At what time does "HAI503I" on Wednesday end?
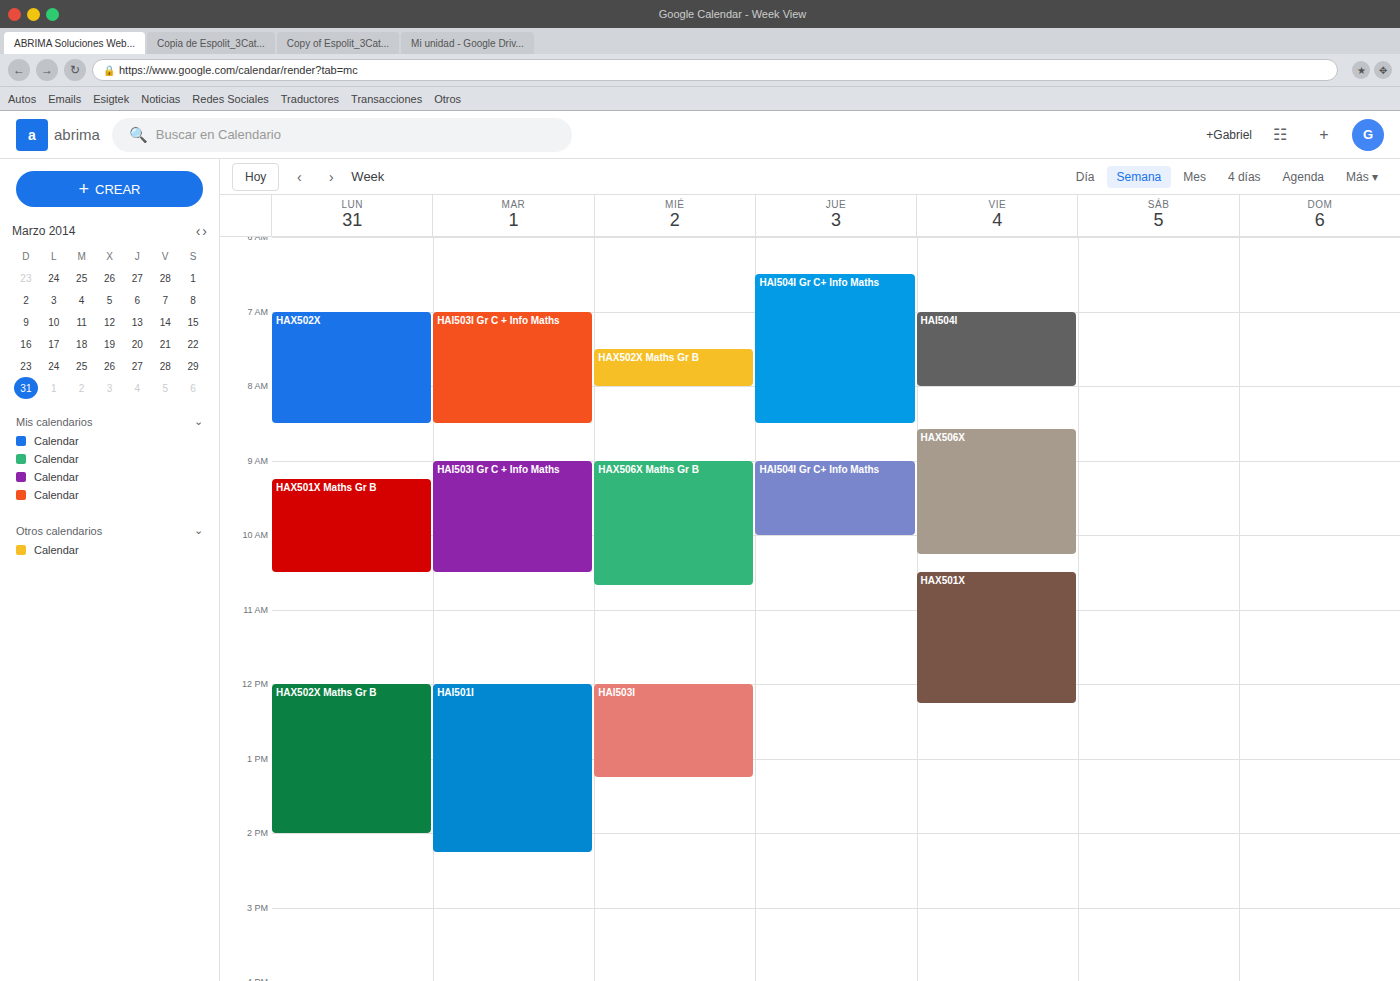
1:15 PM